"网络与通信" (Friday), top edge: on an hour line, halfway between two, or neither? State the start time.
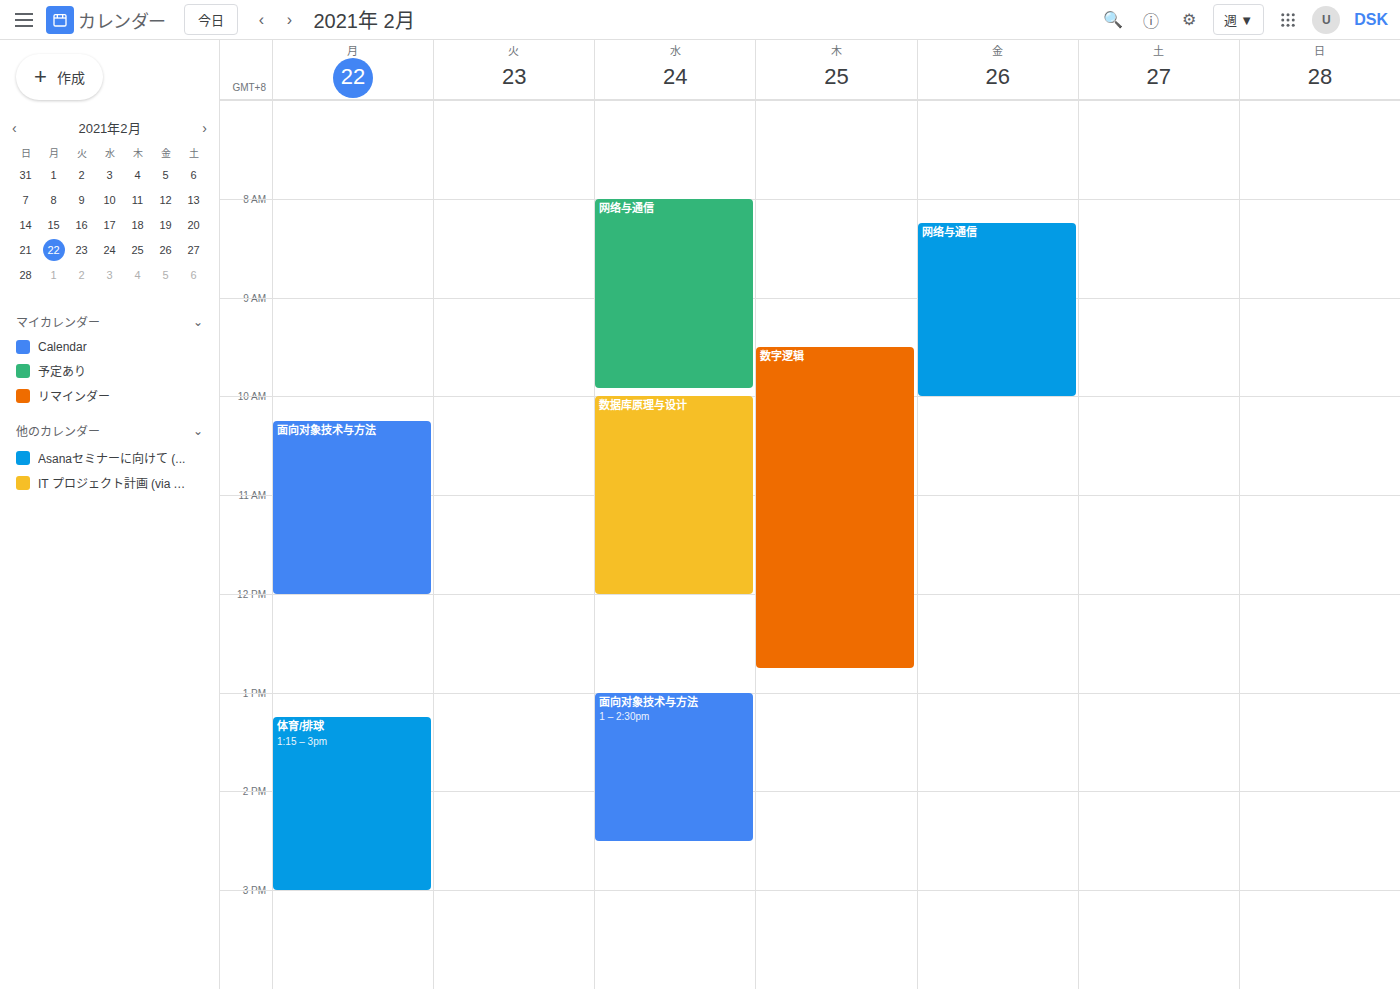
8:15 AM -- neither: a quarter of the way from the 8 AM line to the 9 AM line.